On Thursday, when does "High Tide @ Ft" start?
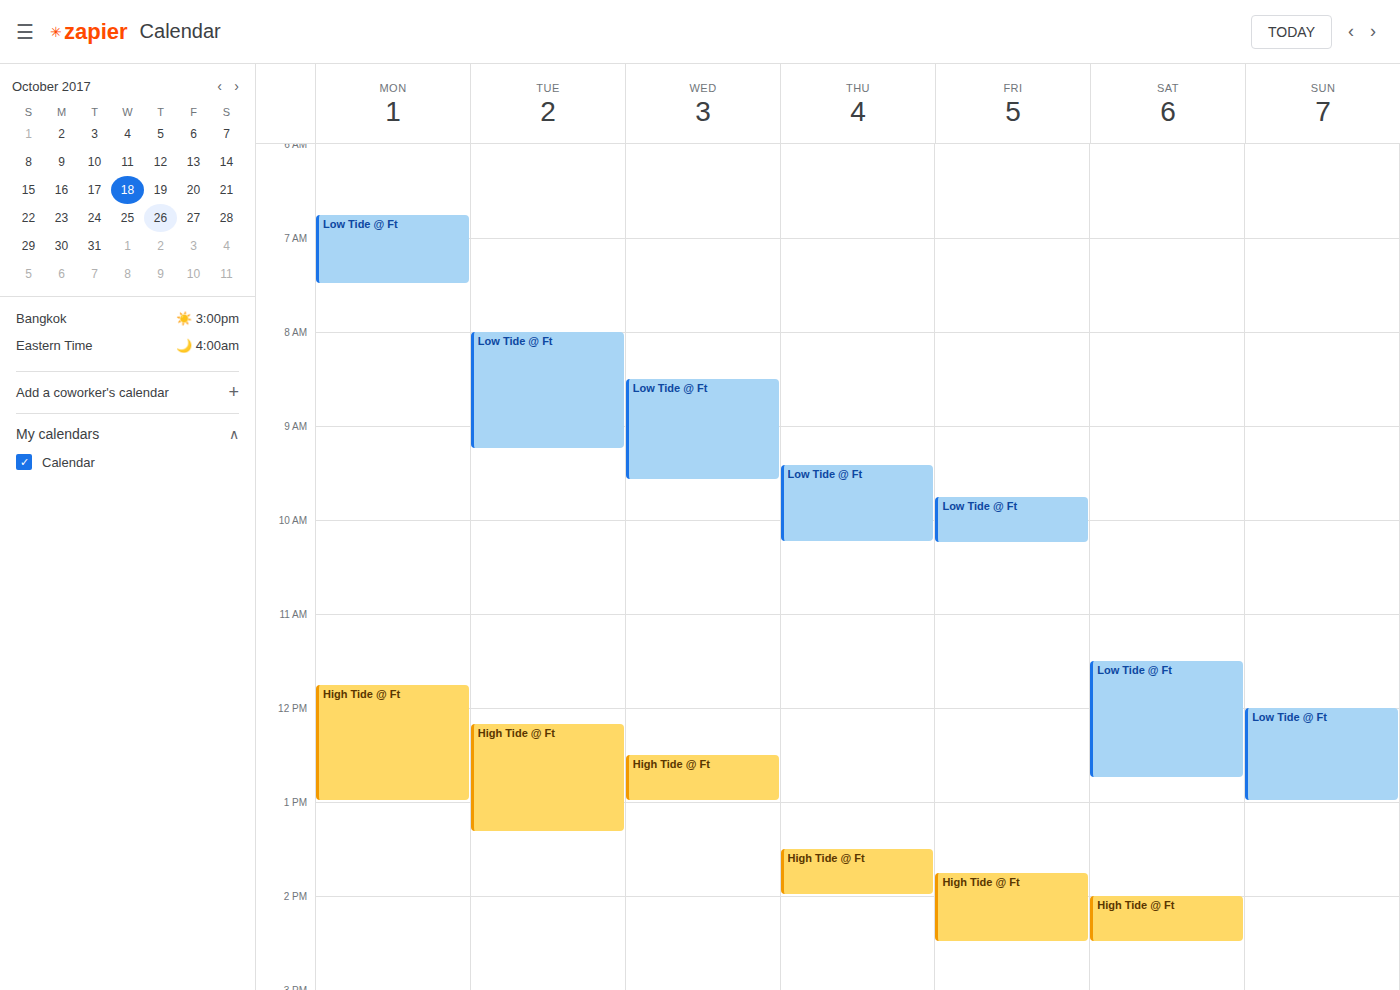
1:30 PM